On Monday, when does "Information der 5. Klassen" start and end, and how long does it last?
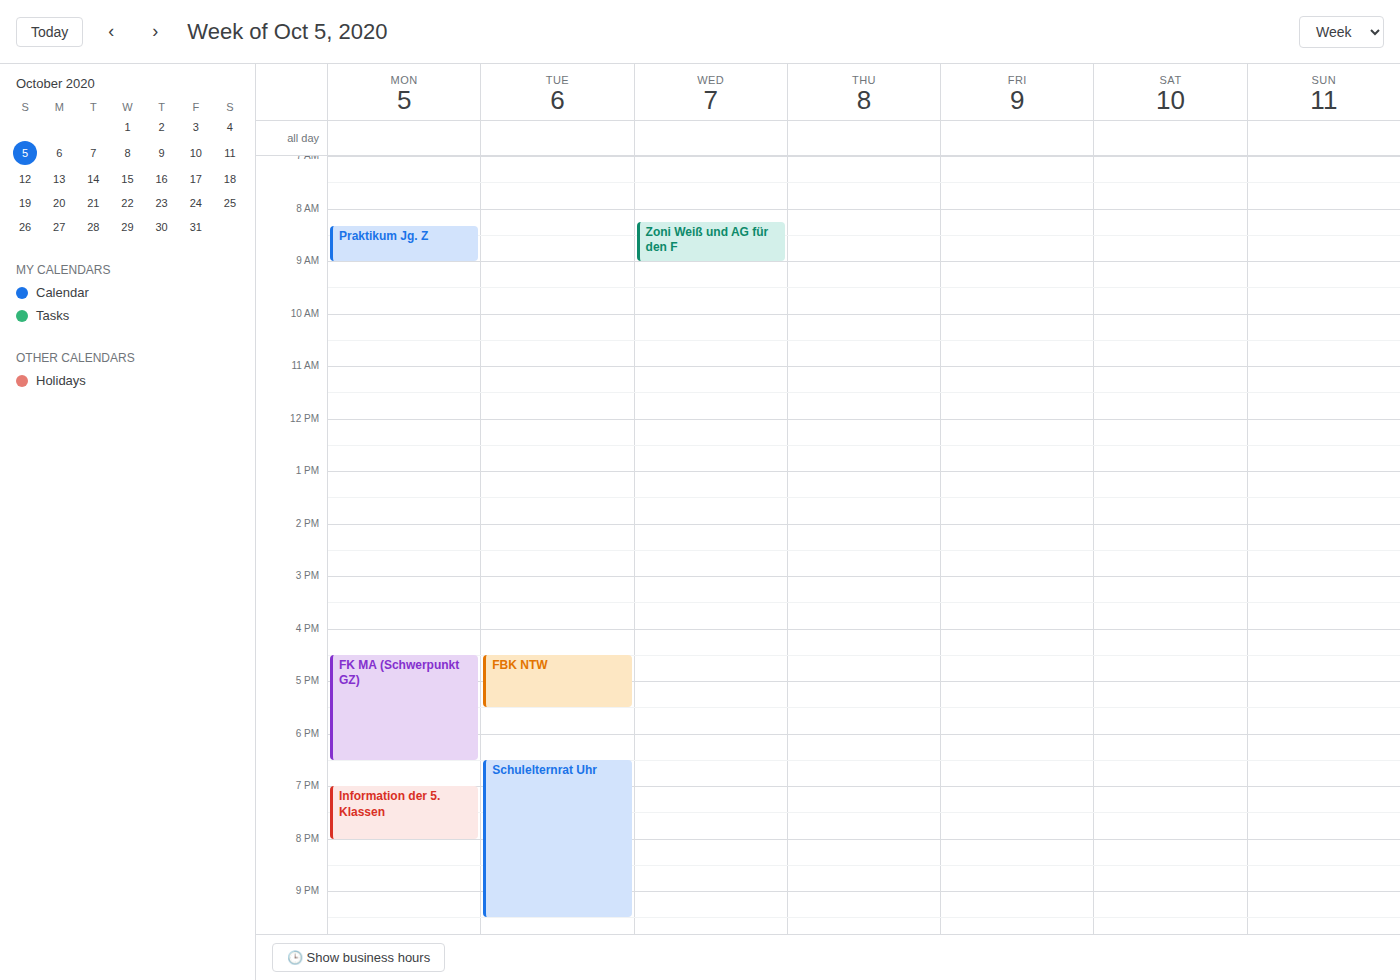
7:00 PM to 8:00 PM, 1 hour